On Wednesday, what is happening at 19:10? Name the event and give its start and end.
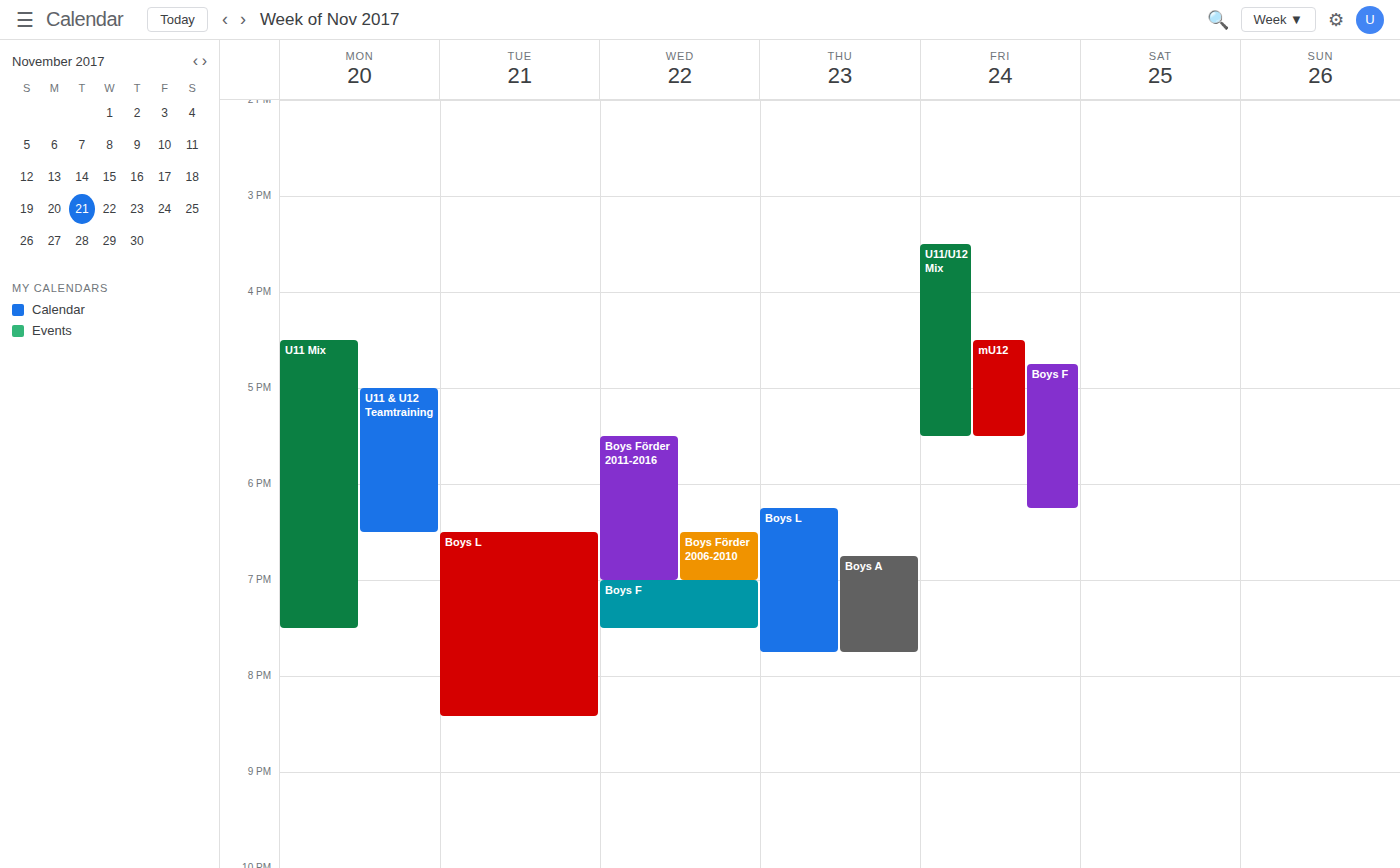
"Boys F", 19:00 to 19:30